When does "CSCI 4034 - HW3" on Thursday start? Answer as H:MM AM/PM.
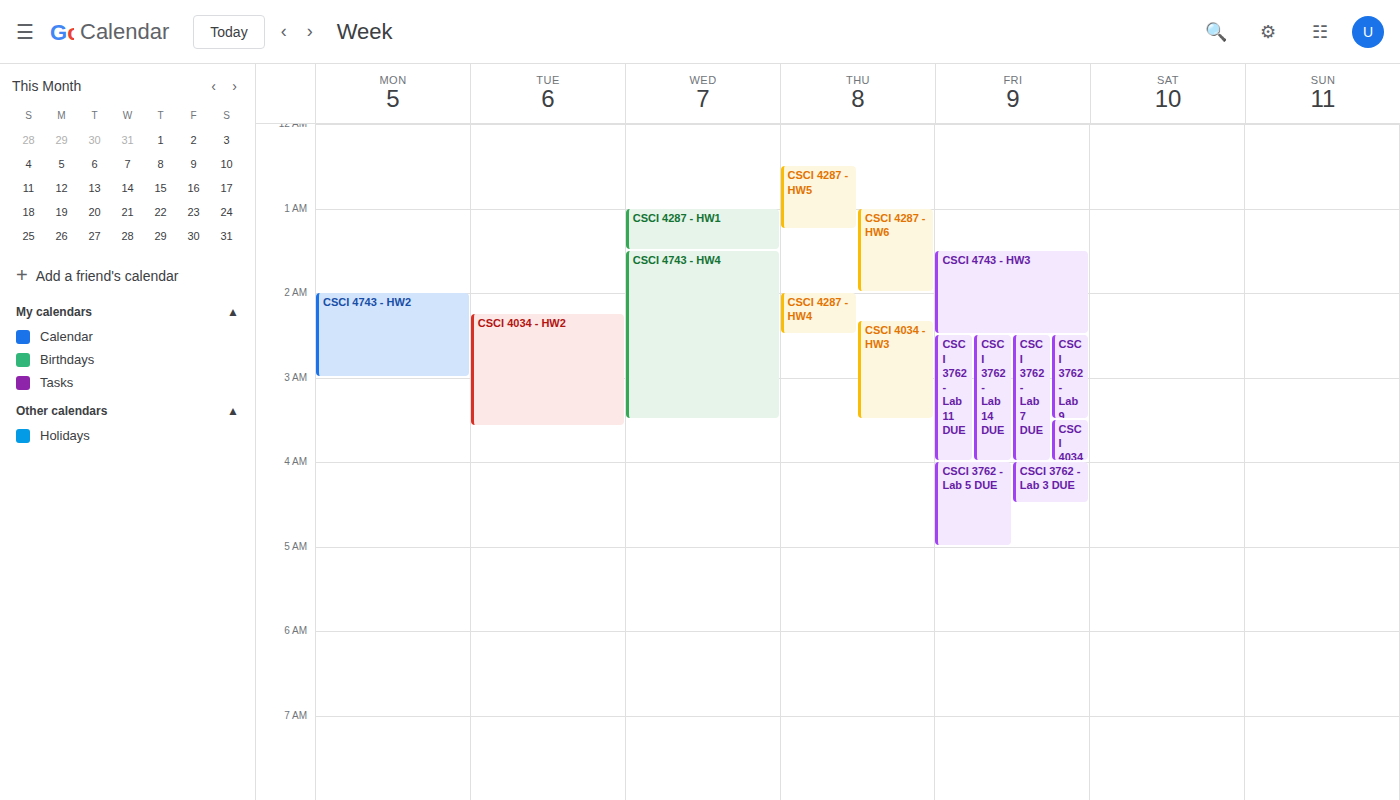
2:20 AM